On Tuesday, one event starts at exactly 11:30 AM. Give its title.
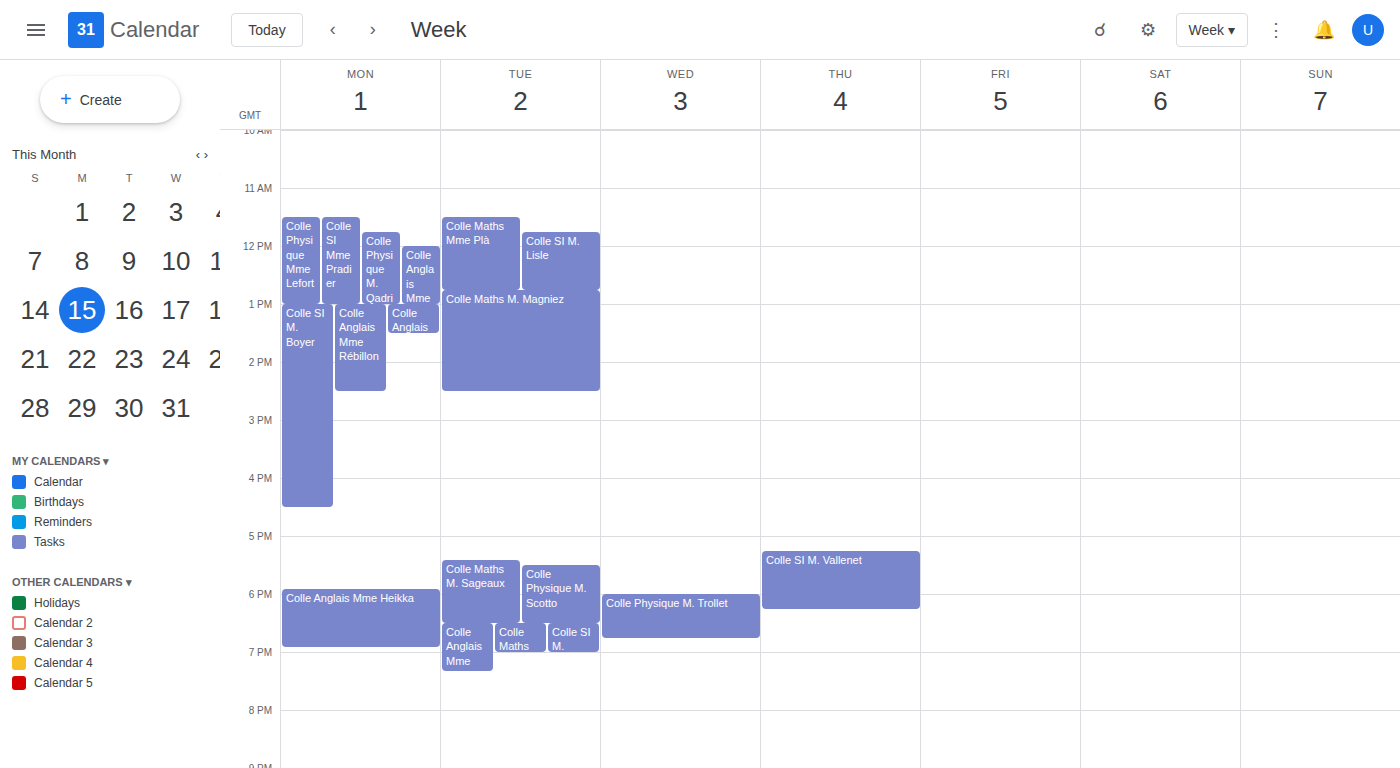
"Colle Maths Mme Plà"